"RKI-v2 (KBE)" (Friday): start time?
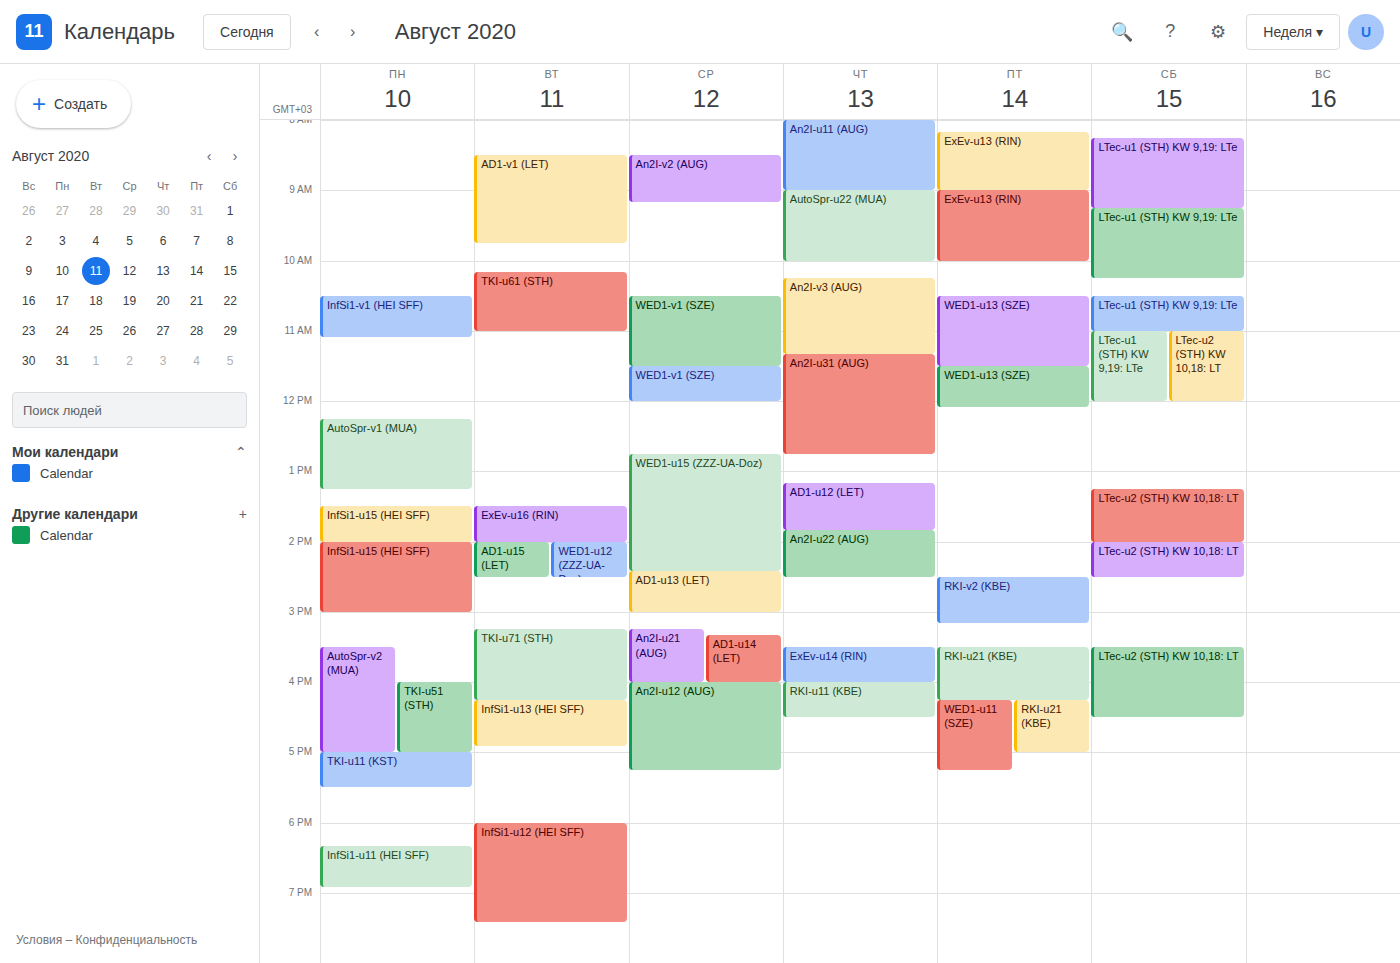
14:30